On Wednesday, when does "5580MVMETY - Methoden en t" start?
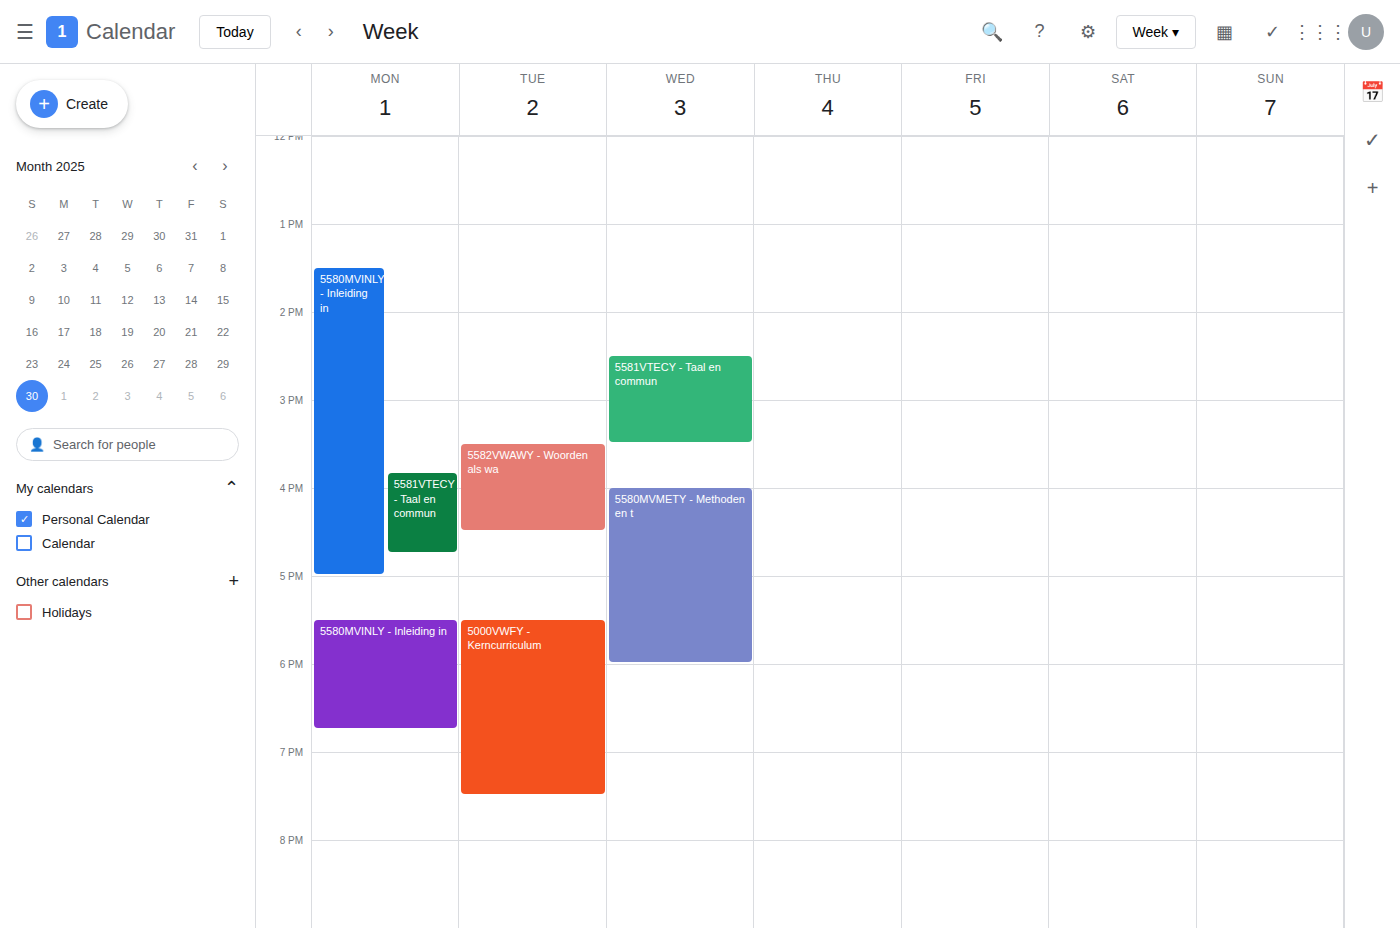
4:00 PM